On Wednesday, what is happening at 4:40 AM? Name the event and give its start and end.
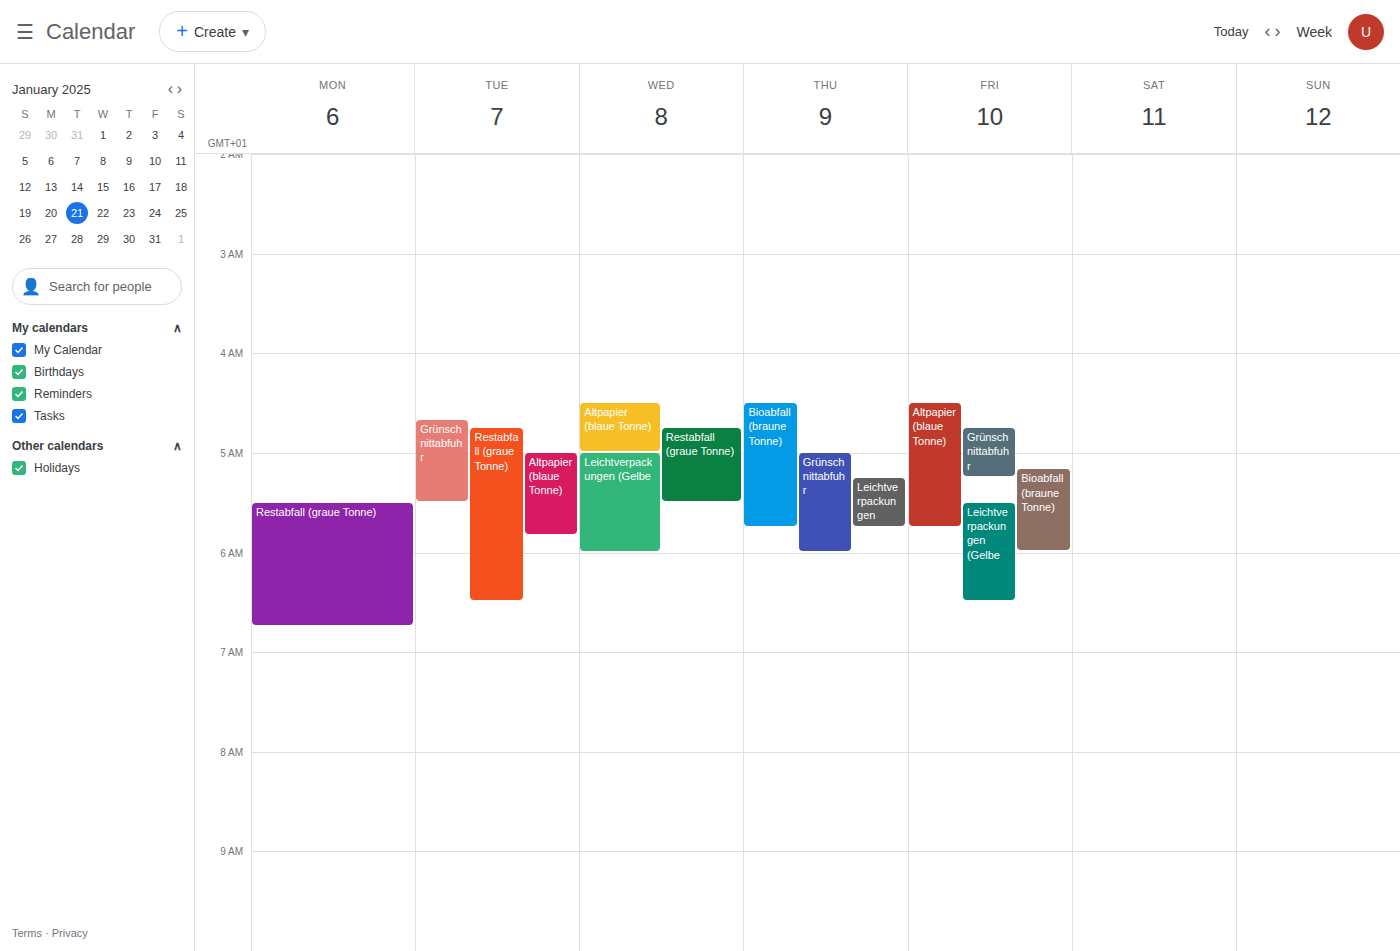
"Altpapier (blaue Tonne)", 4:30 AM to 5:00 AM